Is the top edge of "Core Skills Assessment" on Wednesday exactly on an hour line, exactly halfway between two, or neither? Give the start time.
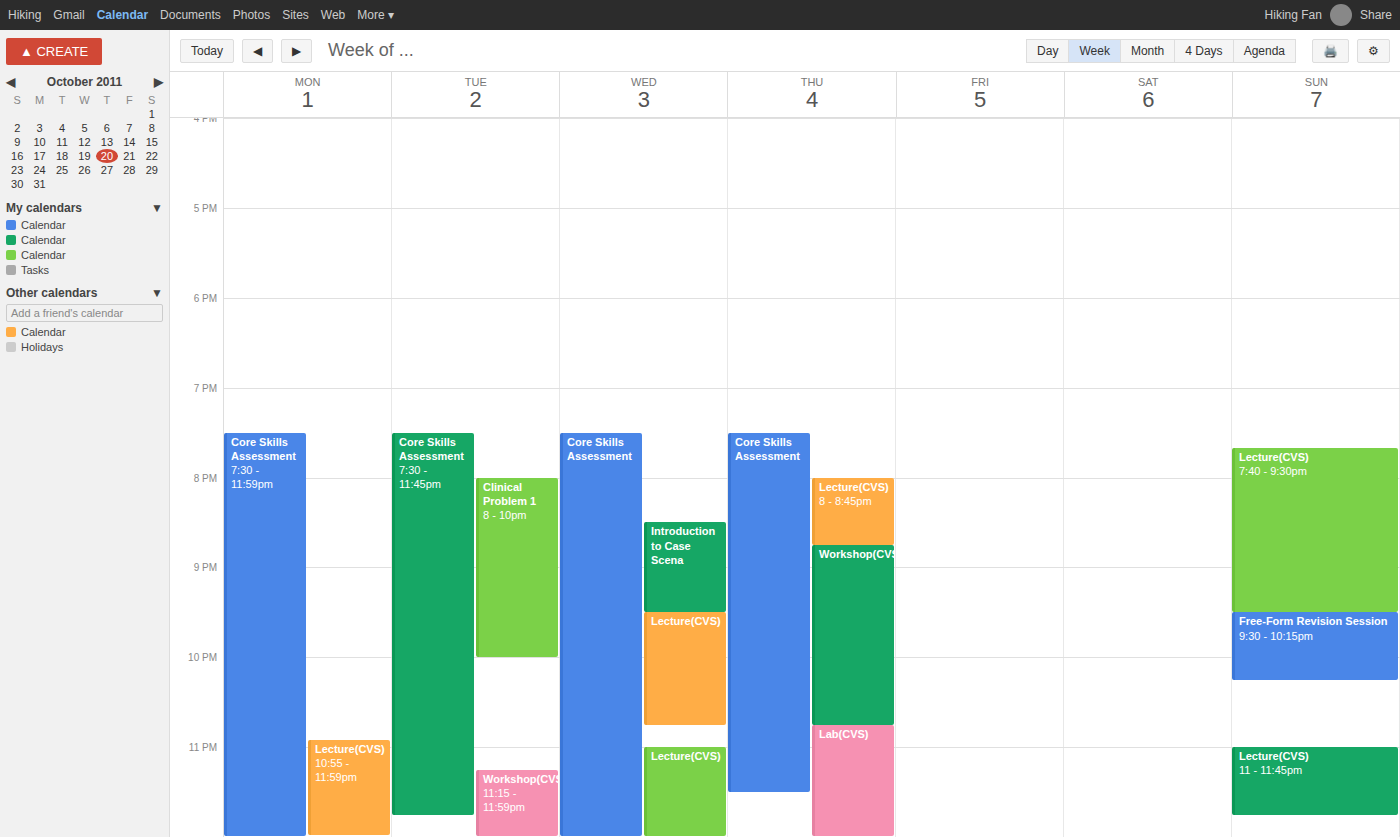
7:30 PM -- halfway between the 7 PM and 8 PM lines.